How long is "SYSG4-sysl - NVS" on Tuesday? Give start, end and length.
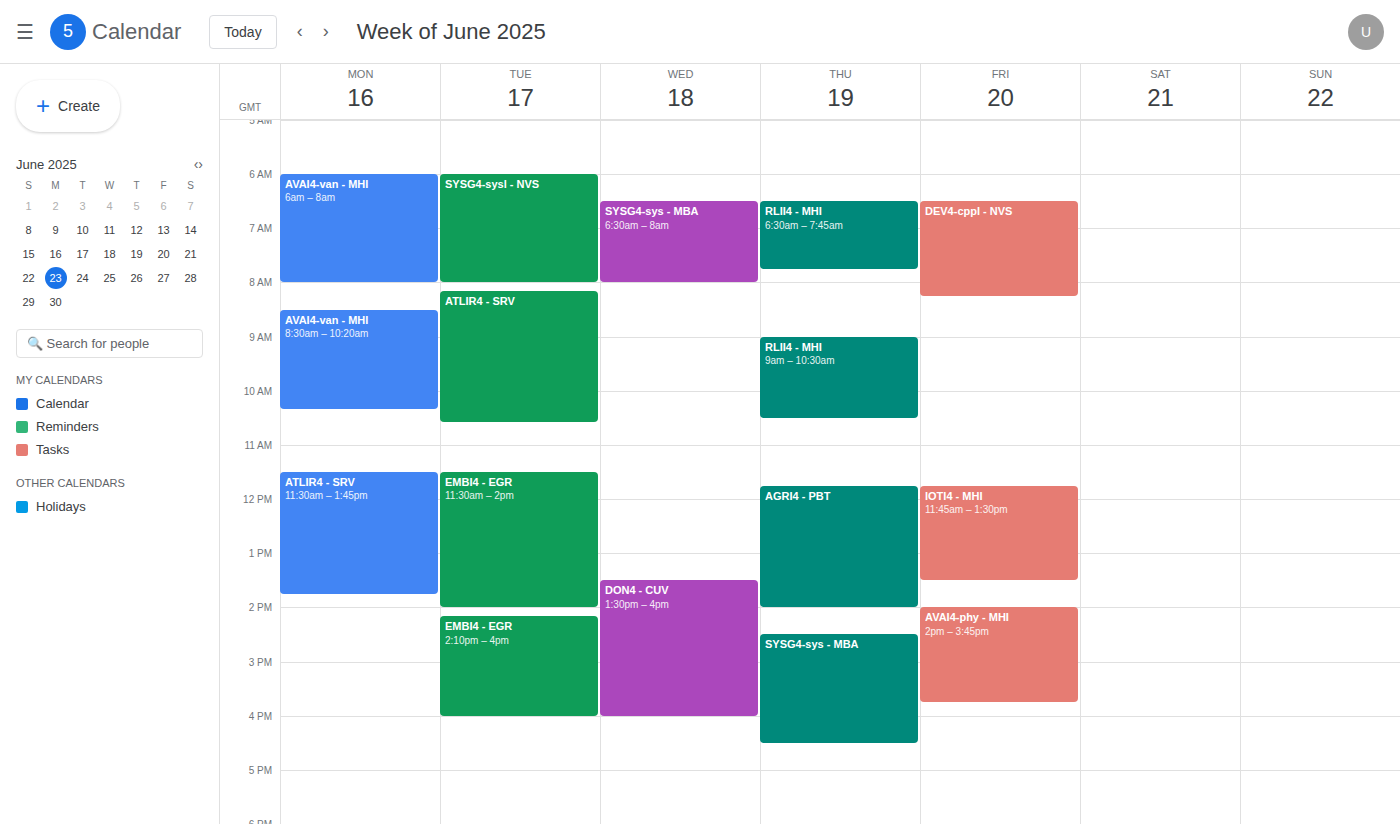
06:00 to 08:00, 2 hours